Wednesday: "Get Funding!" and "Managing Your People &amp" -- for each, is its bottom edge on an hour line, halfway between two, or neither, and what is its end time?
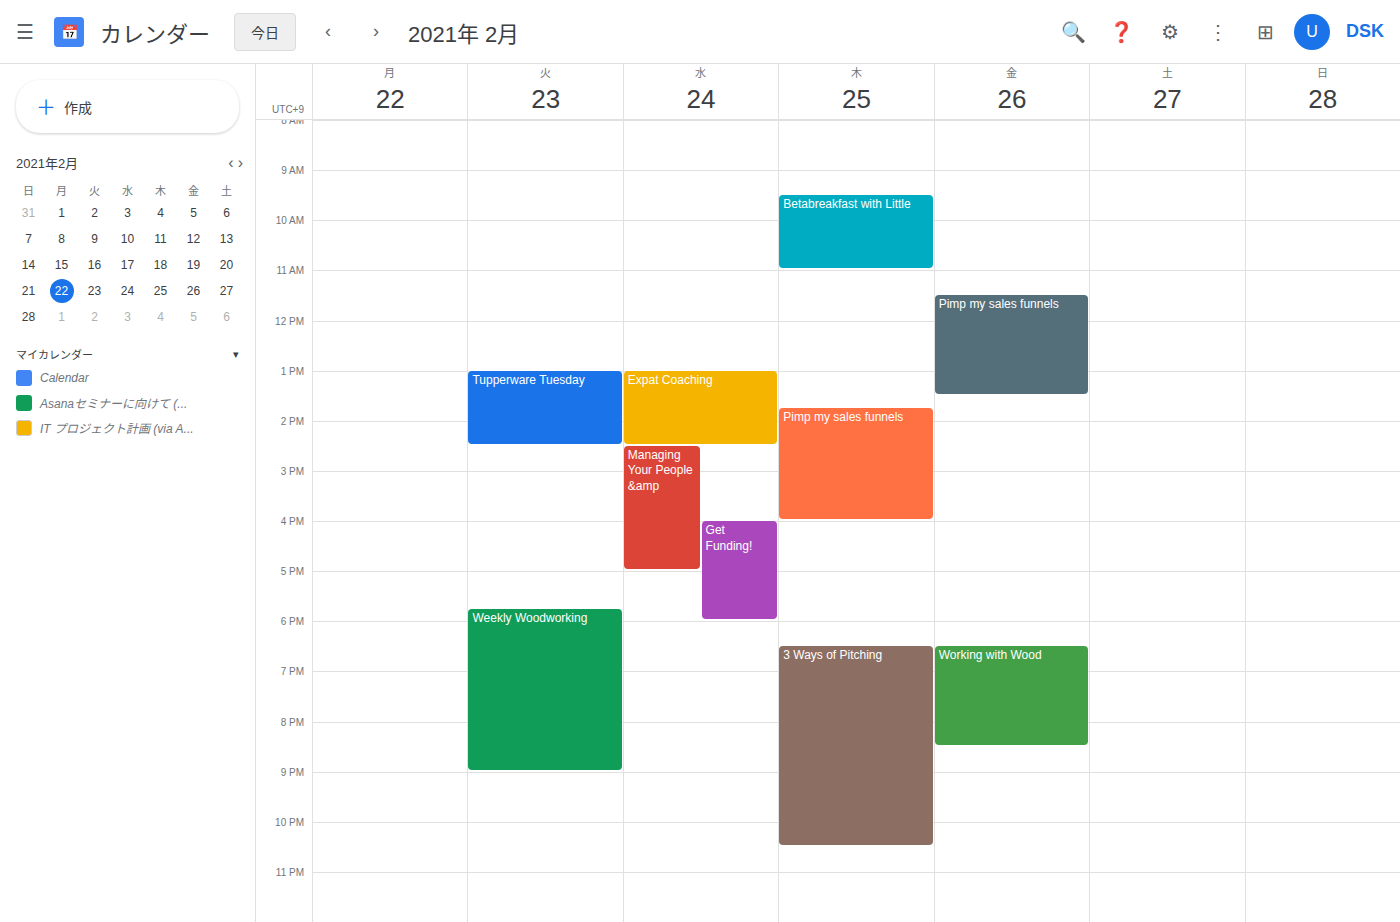
"Get Funding!": 6:00 PM, exactly on the 6 PM line. "Managing Your People &amp": 5:00 PM, exactly on the 5 PM line.